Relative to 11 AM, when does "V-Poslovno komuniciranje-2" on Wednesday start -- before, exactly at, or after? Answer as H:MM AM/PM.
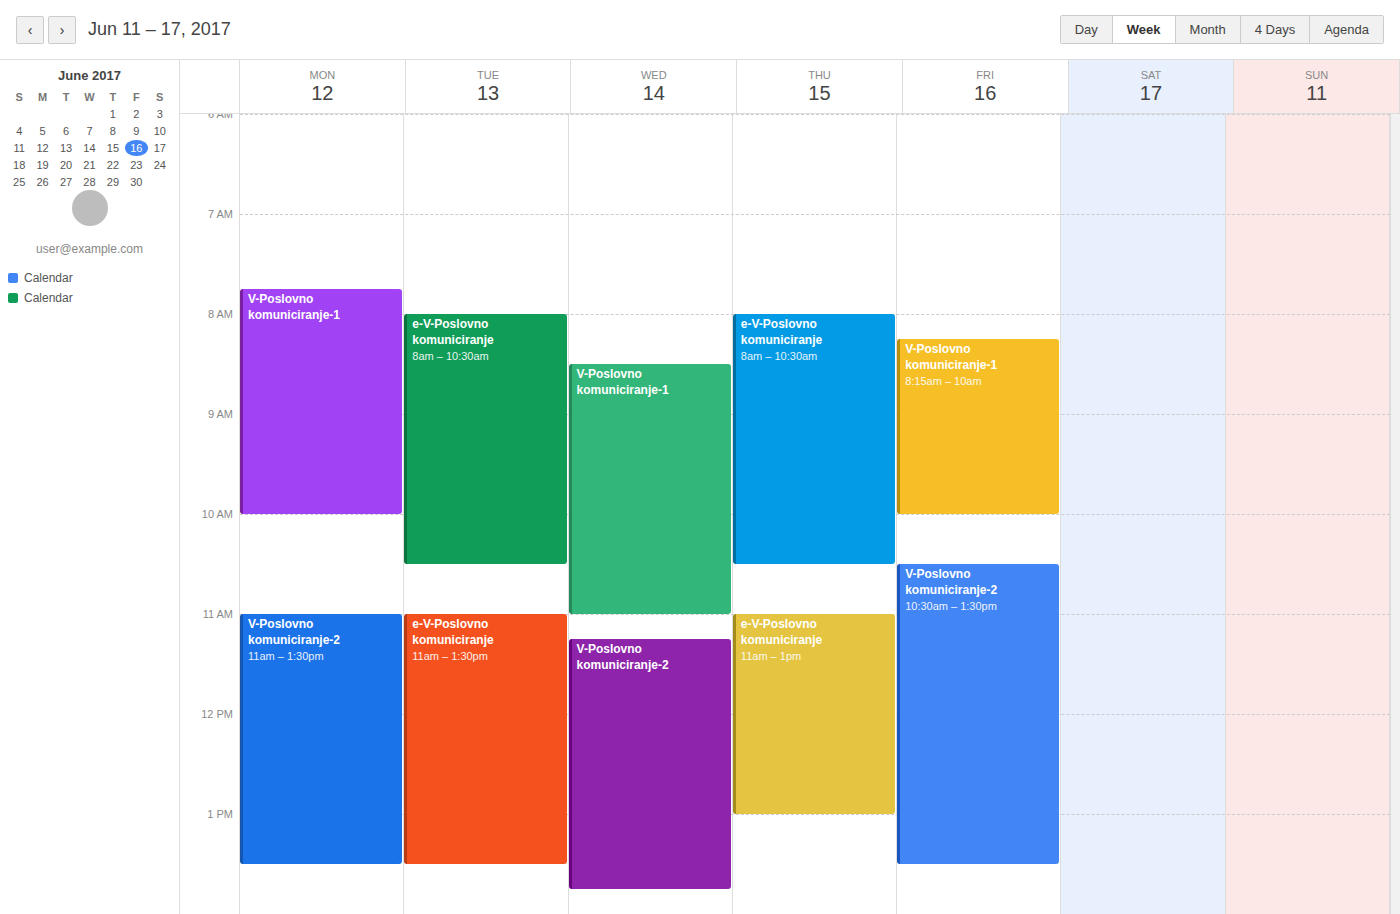
11:15 AM -- after 11 AM, 15 minutes below the 11 AM line.